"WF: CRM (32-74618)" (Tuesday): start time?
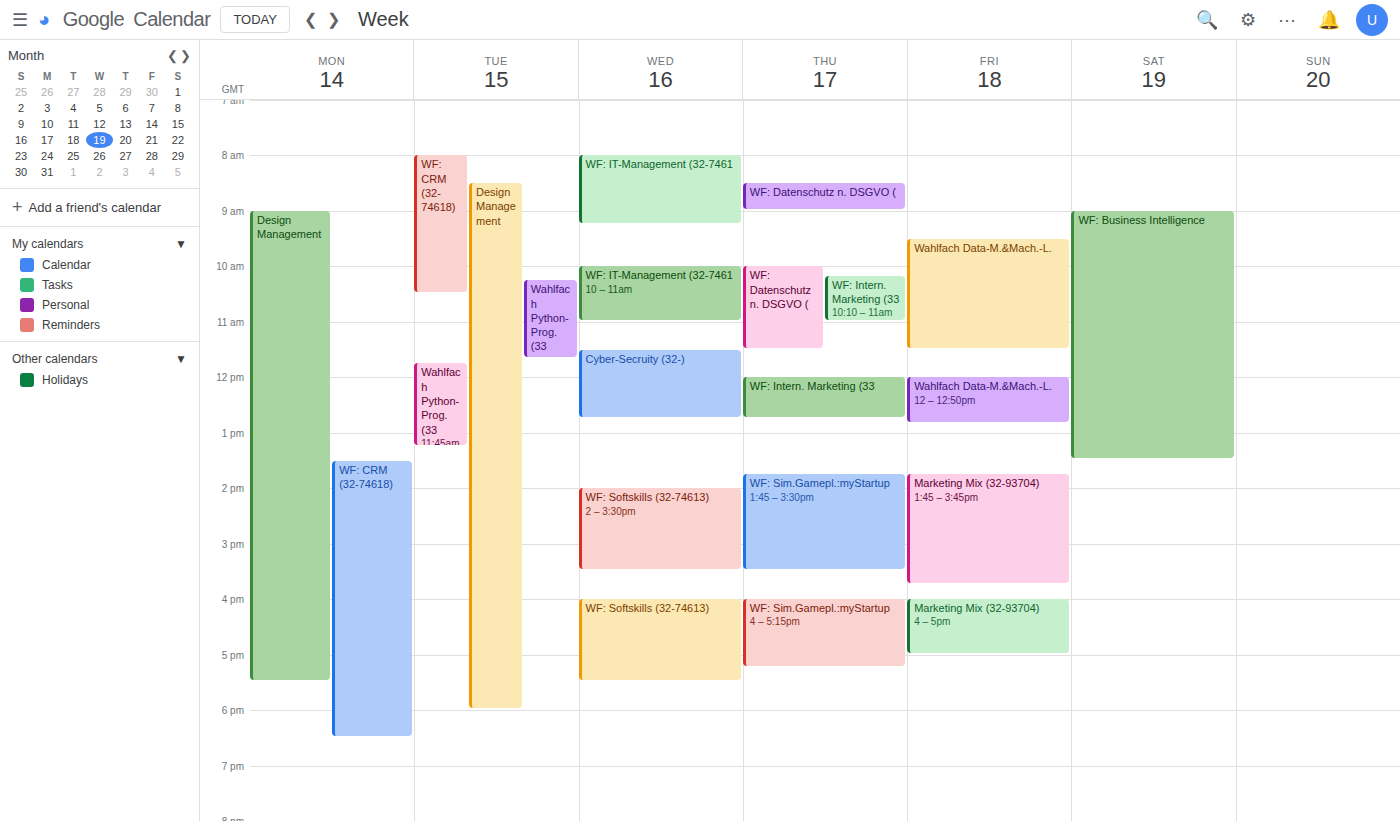
8:00 AM